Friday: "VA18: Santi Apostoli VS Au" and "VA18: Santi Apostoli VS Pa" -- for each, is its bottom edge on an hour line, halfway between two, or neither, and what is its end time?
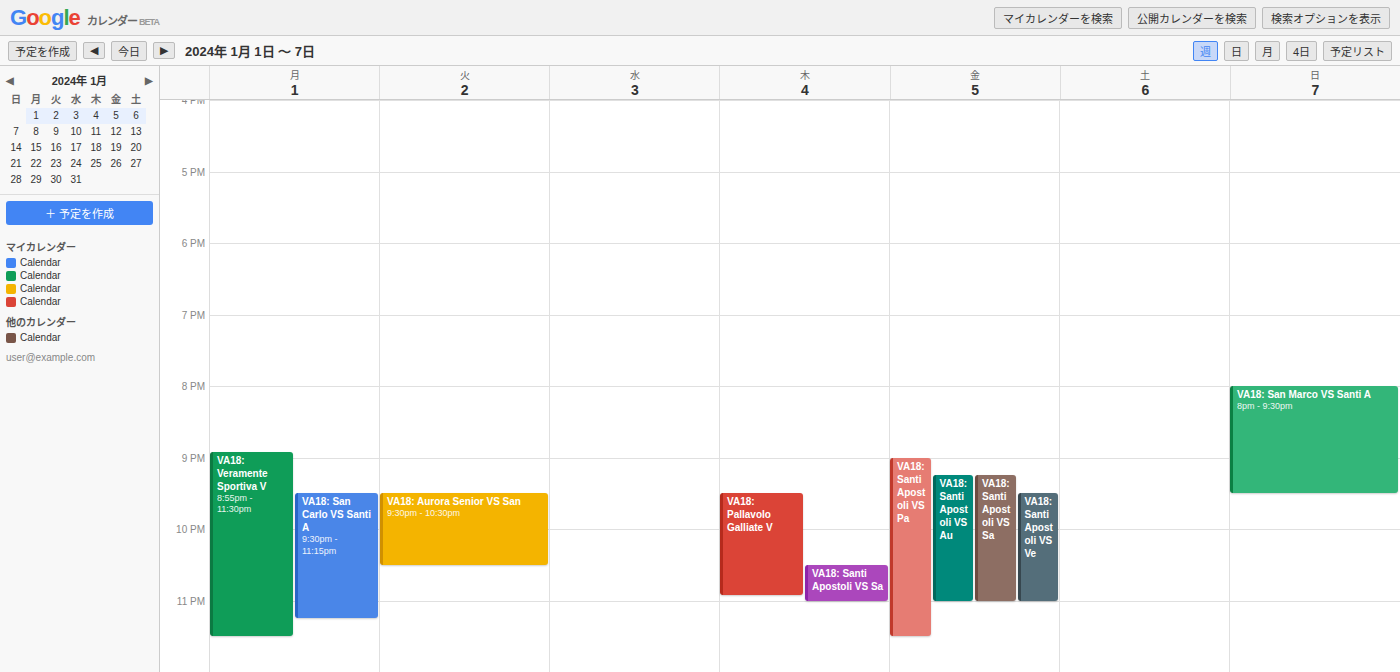
"VA18: Santi Apostoli VS Au": 11:00 PM, exactly on the 11 PM line. "VA18: Santi Apostoli VS Pa": 11:30 PM, halfway between the 11 PM and 12 AM lines.